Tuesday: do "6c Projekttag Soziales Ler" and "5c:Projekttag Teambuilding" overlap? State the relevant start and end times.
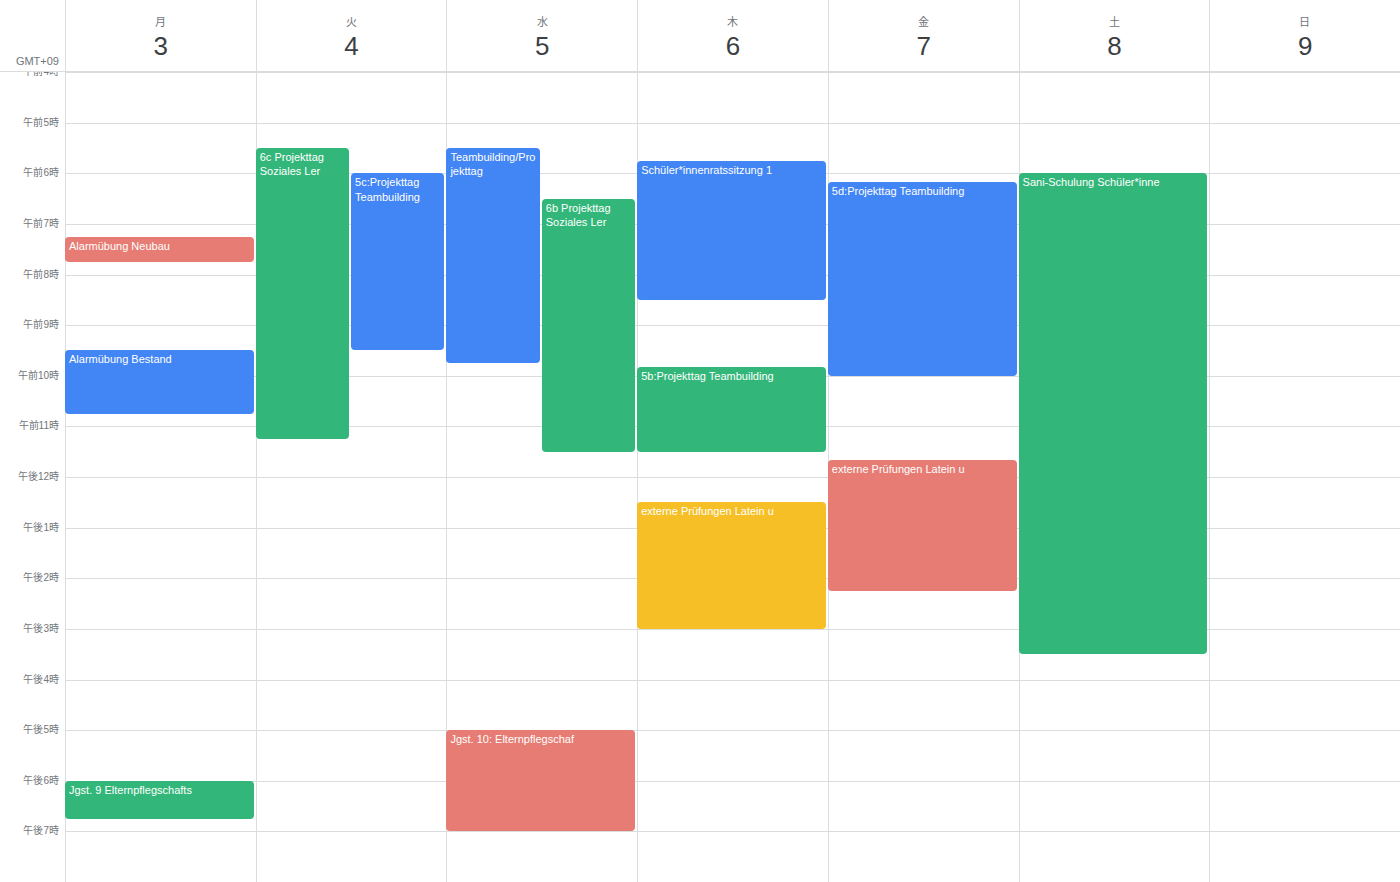
"5c:Projekttag Teambuilding" runs 06:00 to 09:30, inside "6c Projekttag Soziales Ler" -- they overlap.